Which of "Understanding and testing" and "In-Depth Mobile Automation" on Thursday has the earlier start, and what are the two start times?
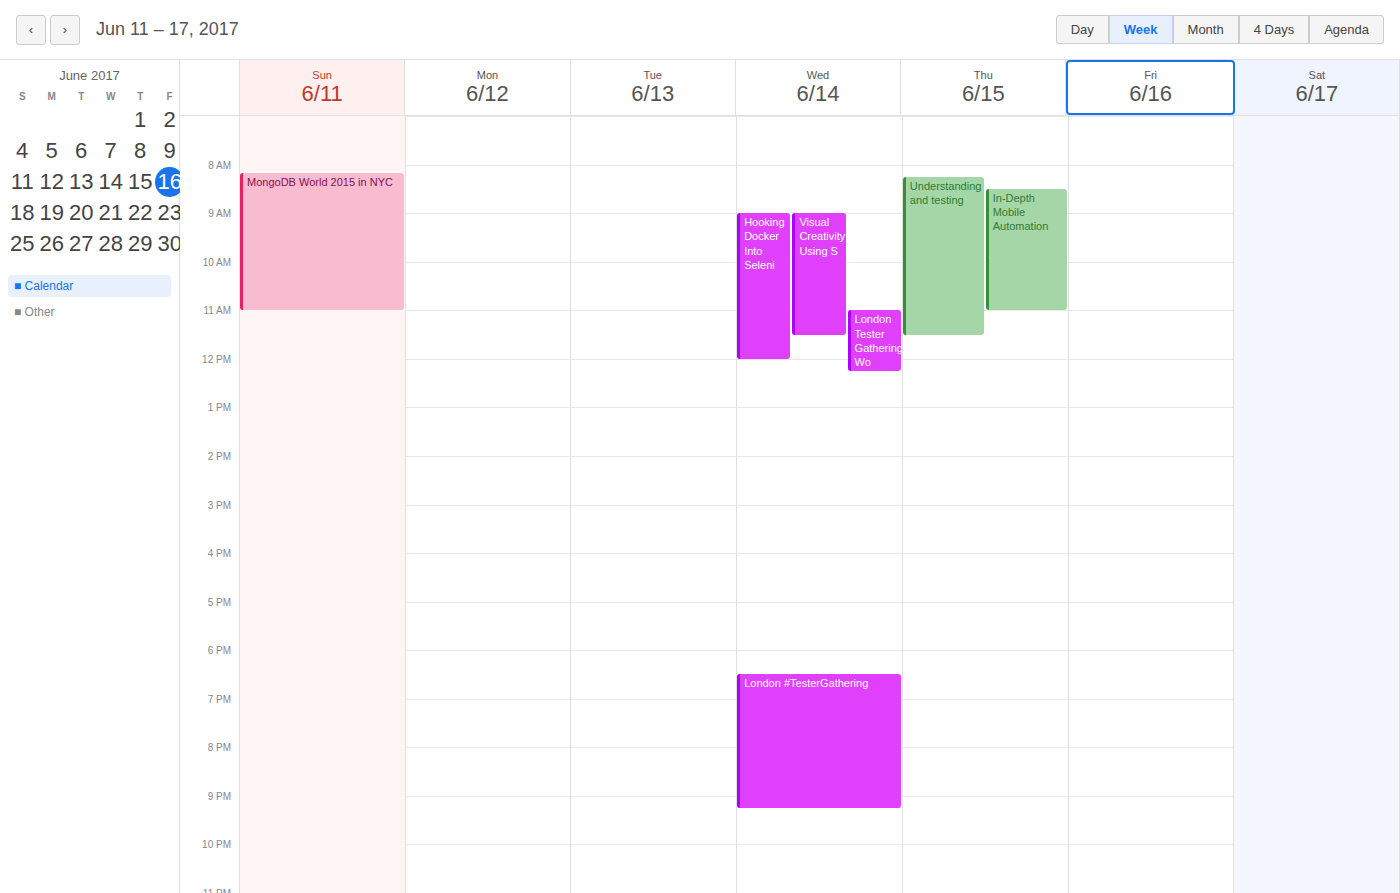
"Understanding and testing" 8:15 AM; "In-Depth Mobile Automation" 8:30 AM.